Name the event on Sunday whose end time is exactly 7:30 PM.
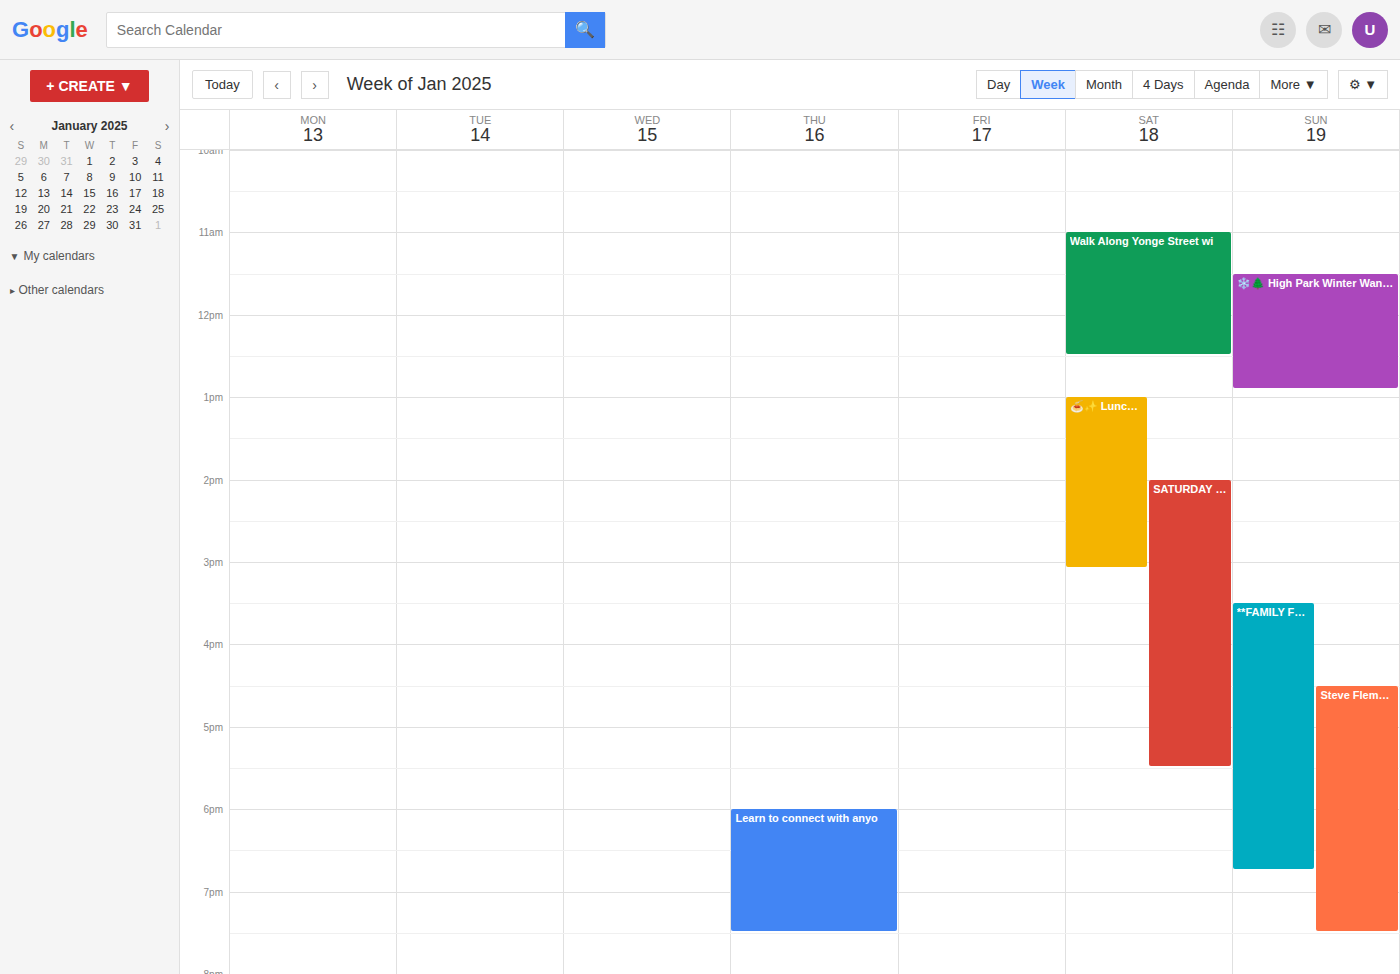
"Steve Flemming Presents: L"